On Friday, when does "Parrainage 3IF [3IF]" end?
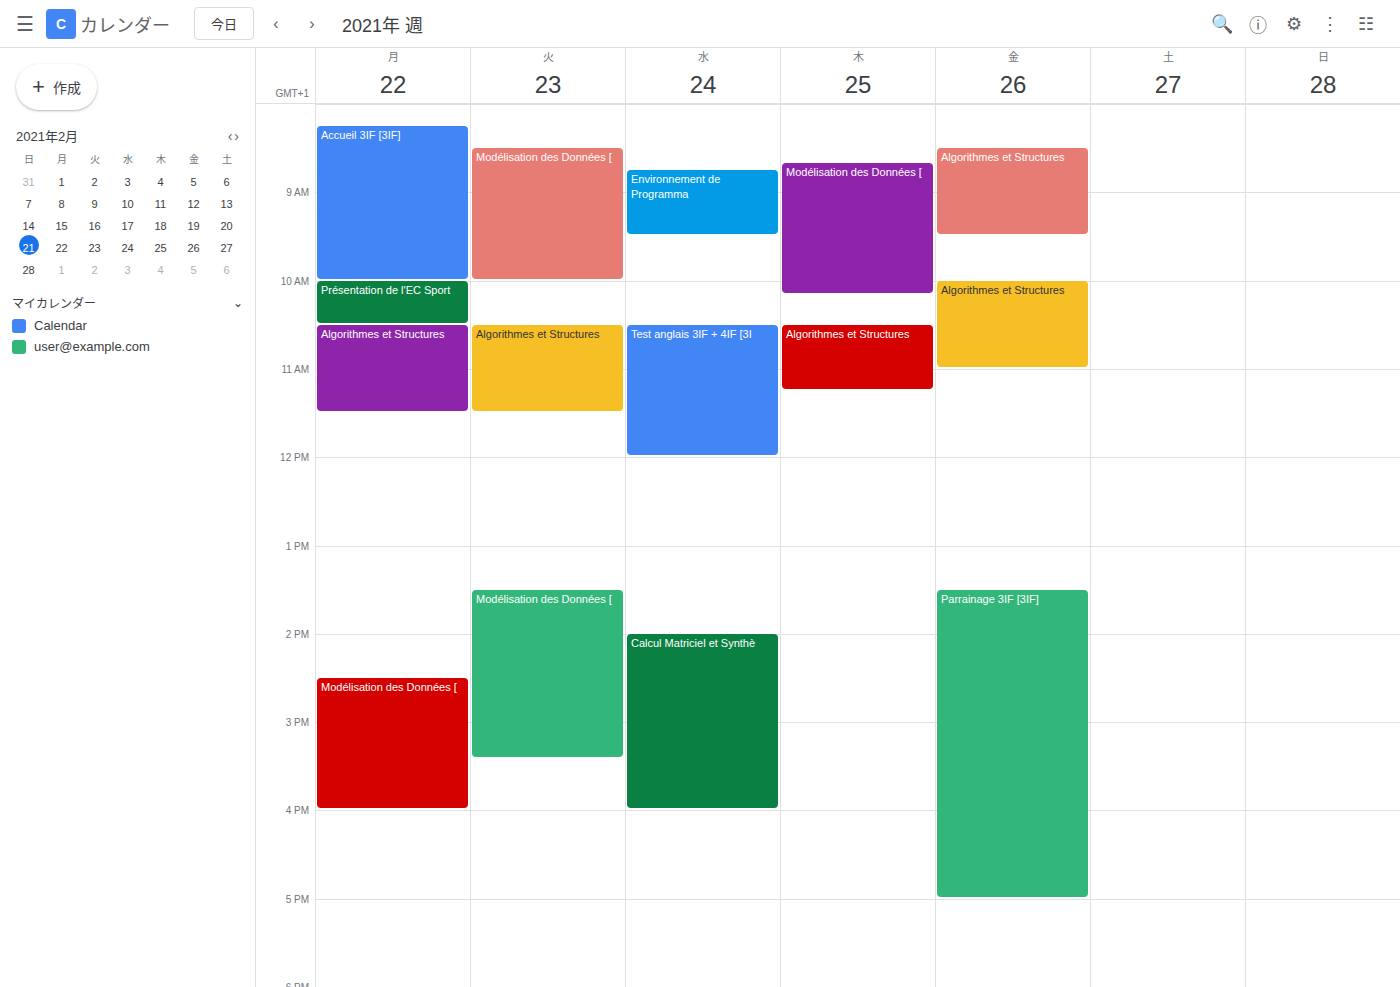
5:00 PM